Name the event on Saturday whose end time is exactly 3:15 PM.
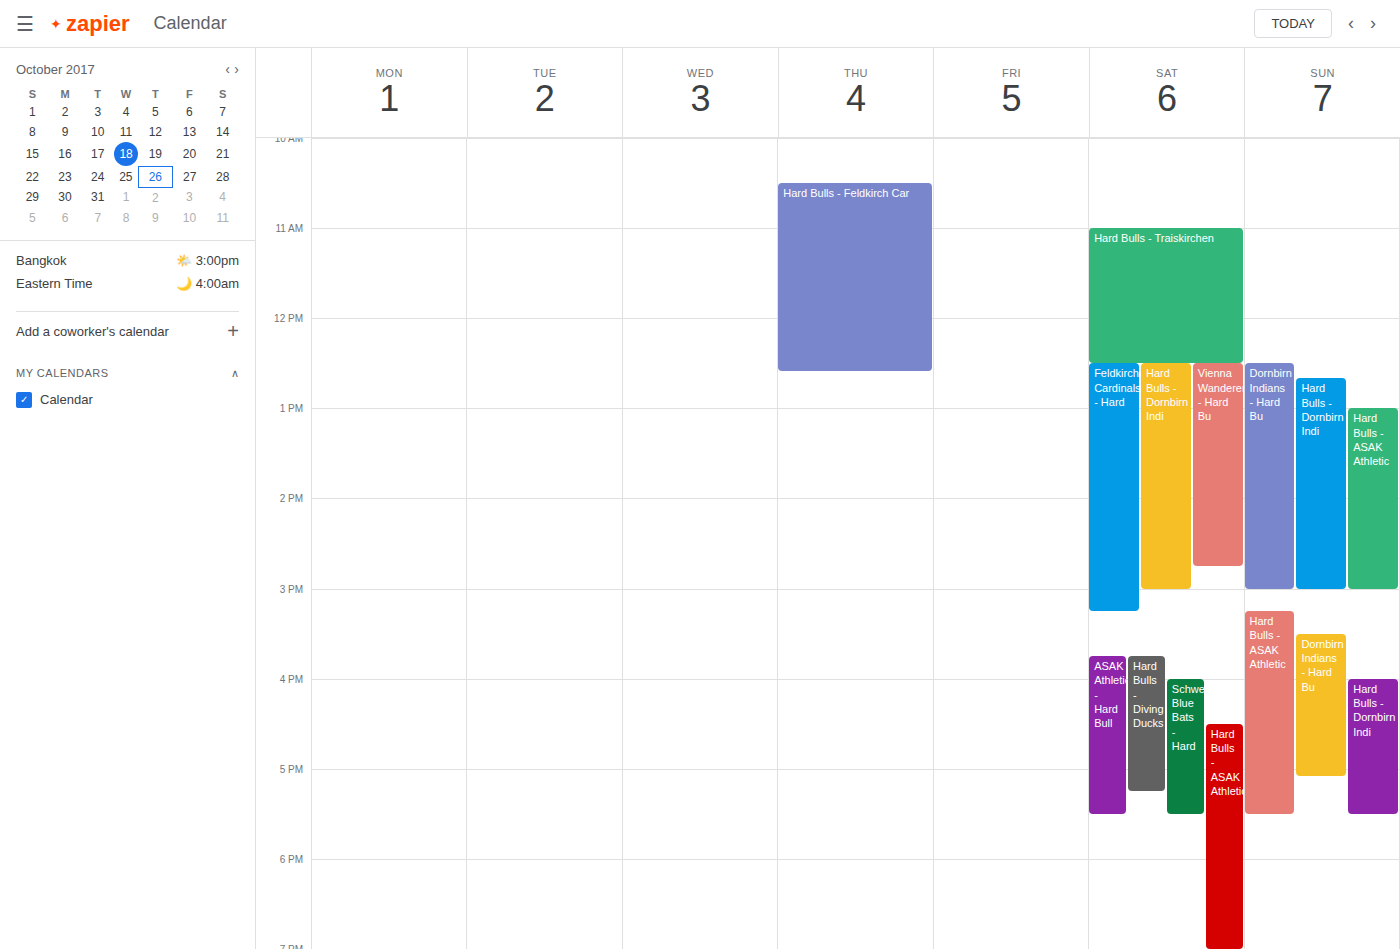
"Feldkirch Cardinals - Hard"